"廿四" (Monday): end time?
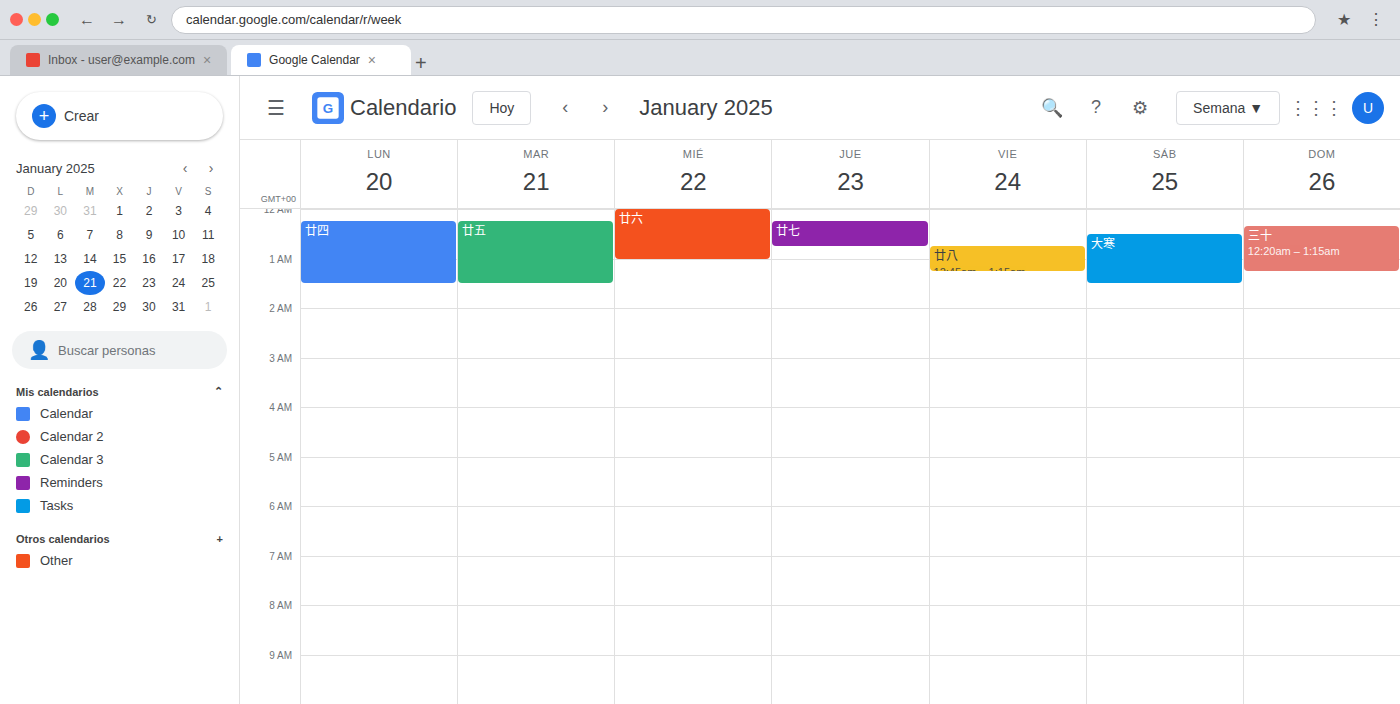
01:30